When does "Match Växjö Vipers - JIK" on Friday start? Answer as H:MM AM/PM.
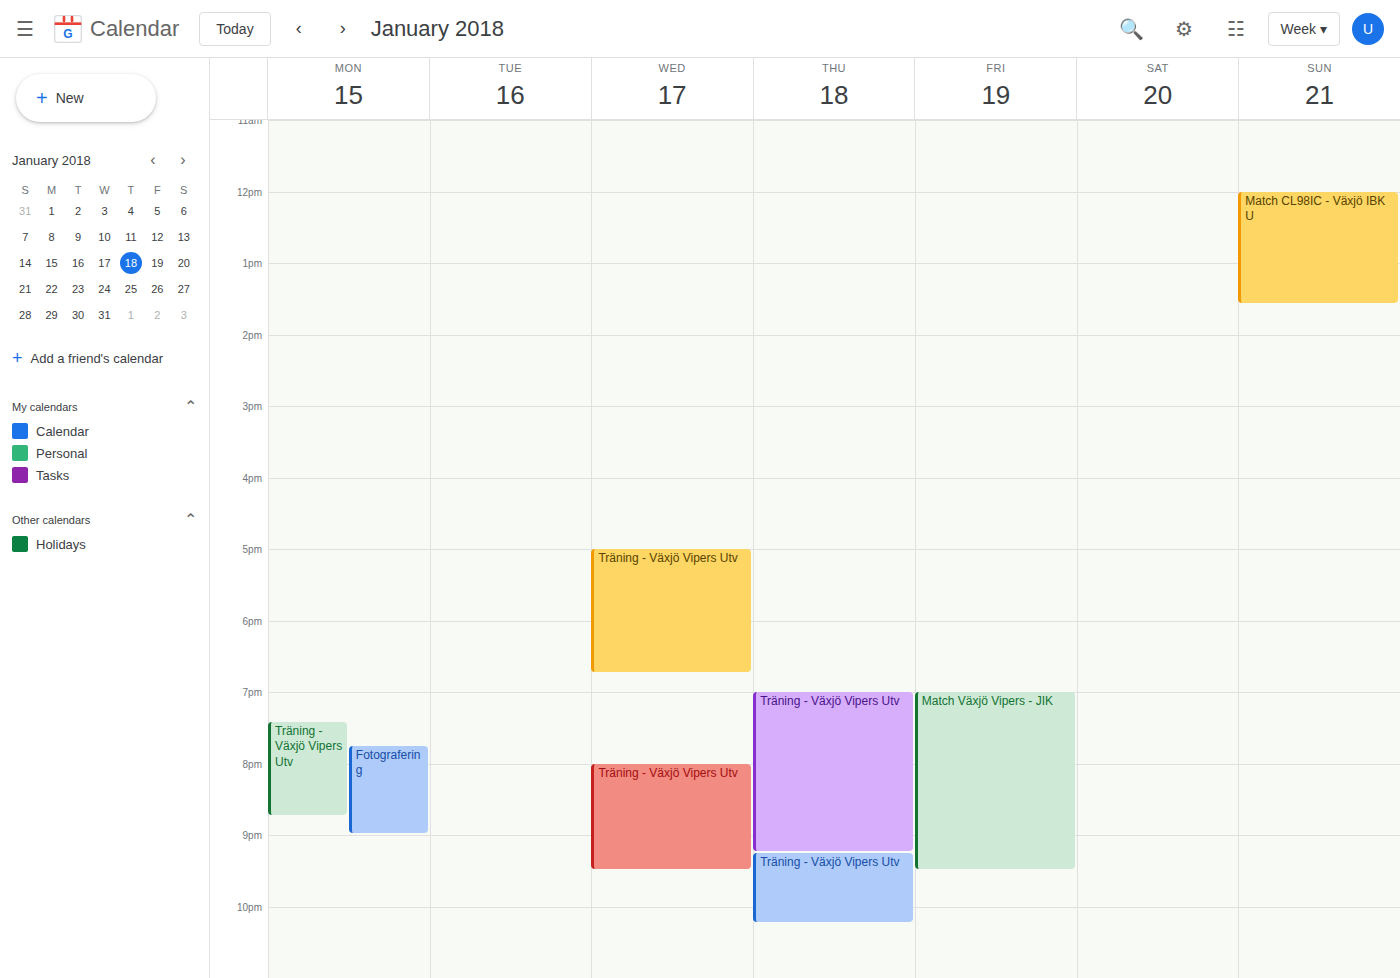
7:00 PM